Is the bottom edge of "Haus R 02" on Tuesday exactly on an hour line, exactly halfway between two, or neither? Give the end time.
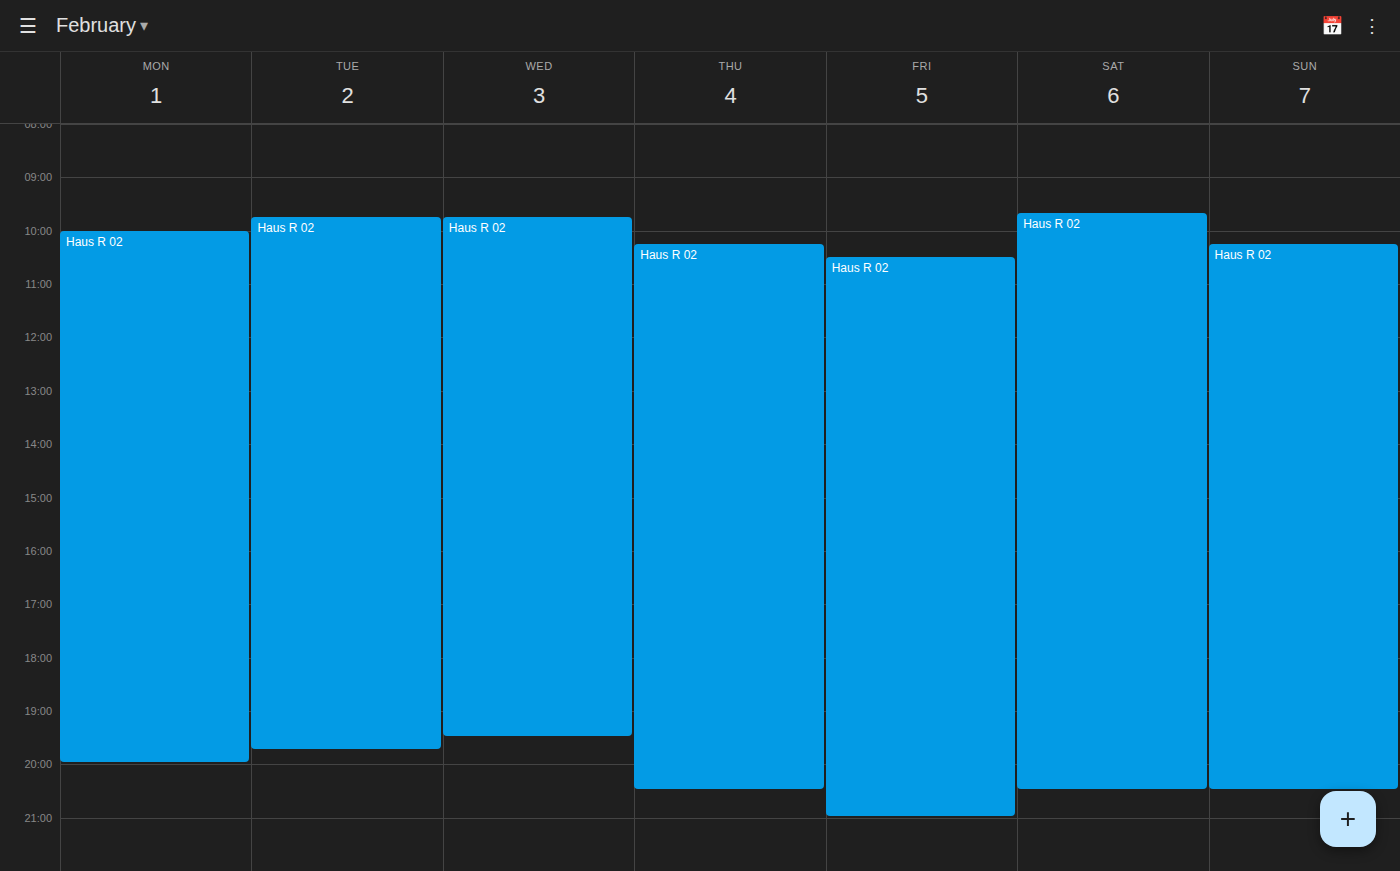
19:45 -- neither: three quarters of the way from the 19:00 line to the 20:00 line.